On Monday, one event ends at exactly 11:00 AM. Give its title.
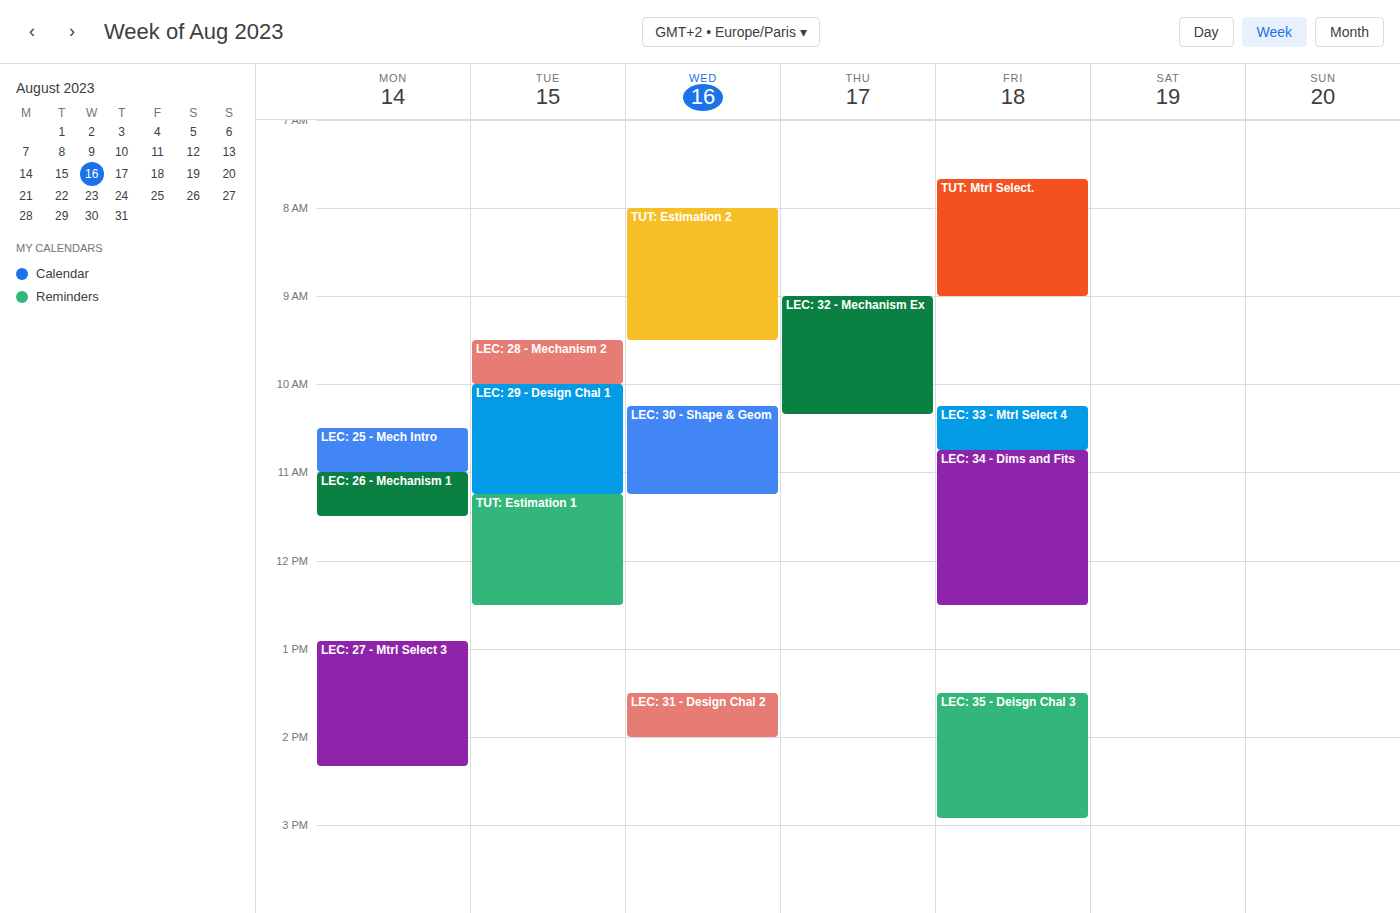
"LEC: 25 - Mech Intro"